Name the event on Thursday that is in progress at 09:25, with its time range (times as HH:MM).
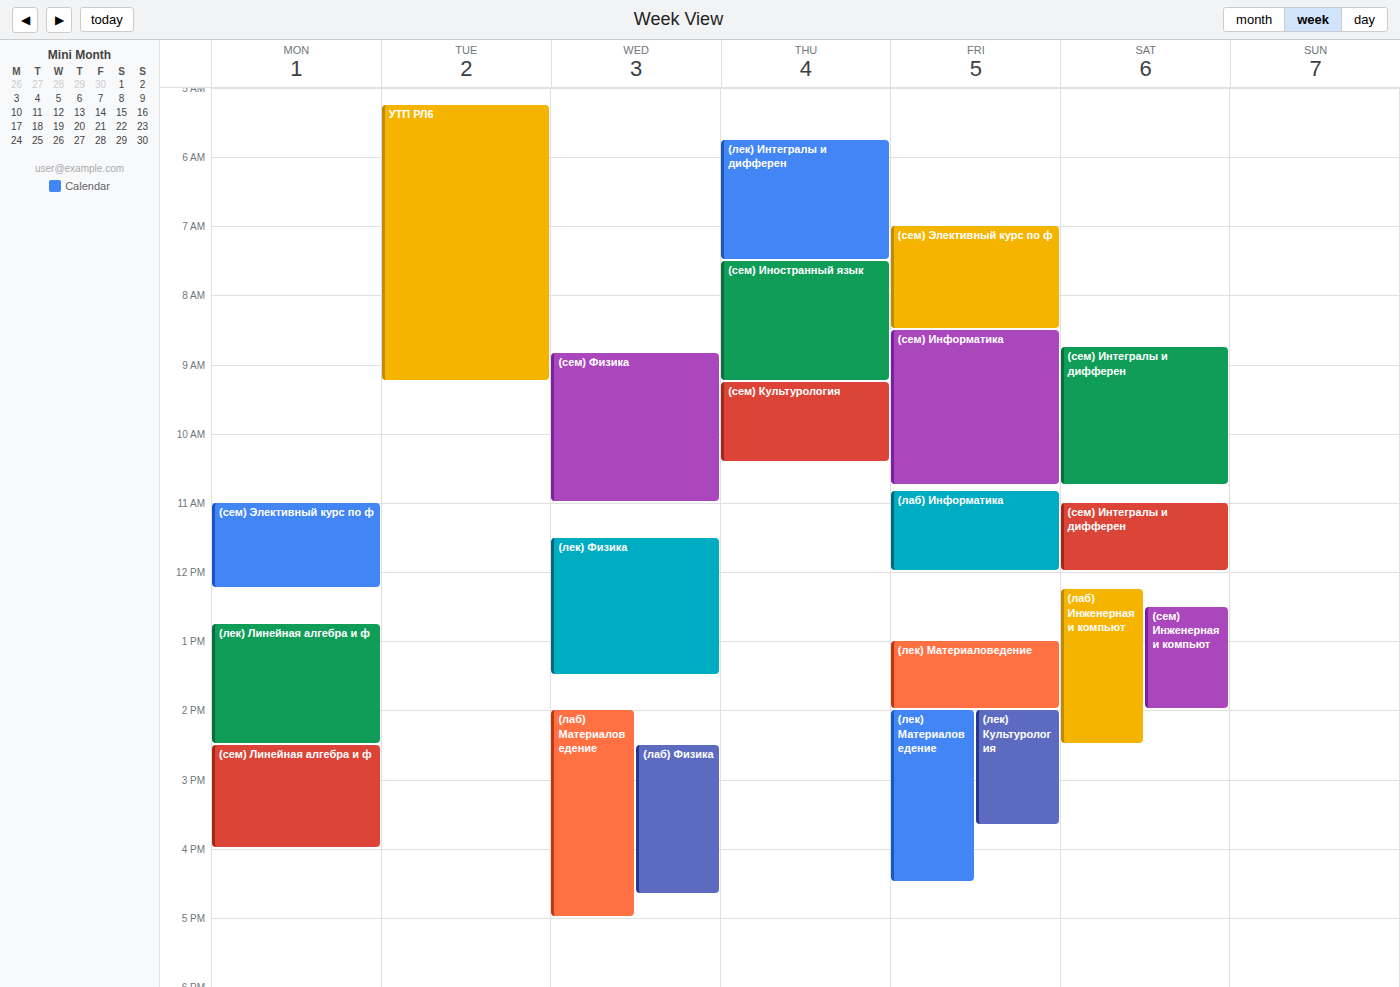
"(сем) Культурология", 09:15 to 10:25